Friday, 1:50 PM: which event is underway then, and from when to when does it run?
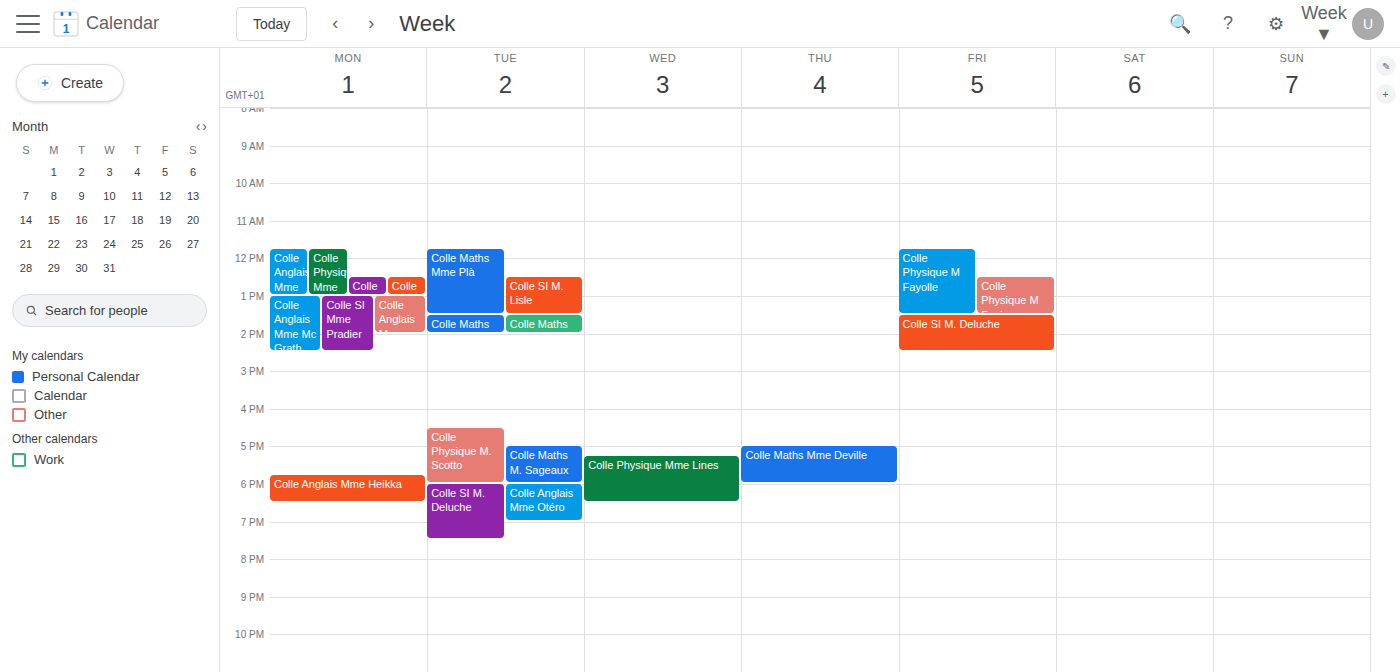
"Colle SI M. Deluche", 1:30 PM to 2:30 PM